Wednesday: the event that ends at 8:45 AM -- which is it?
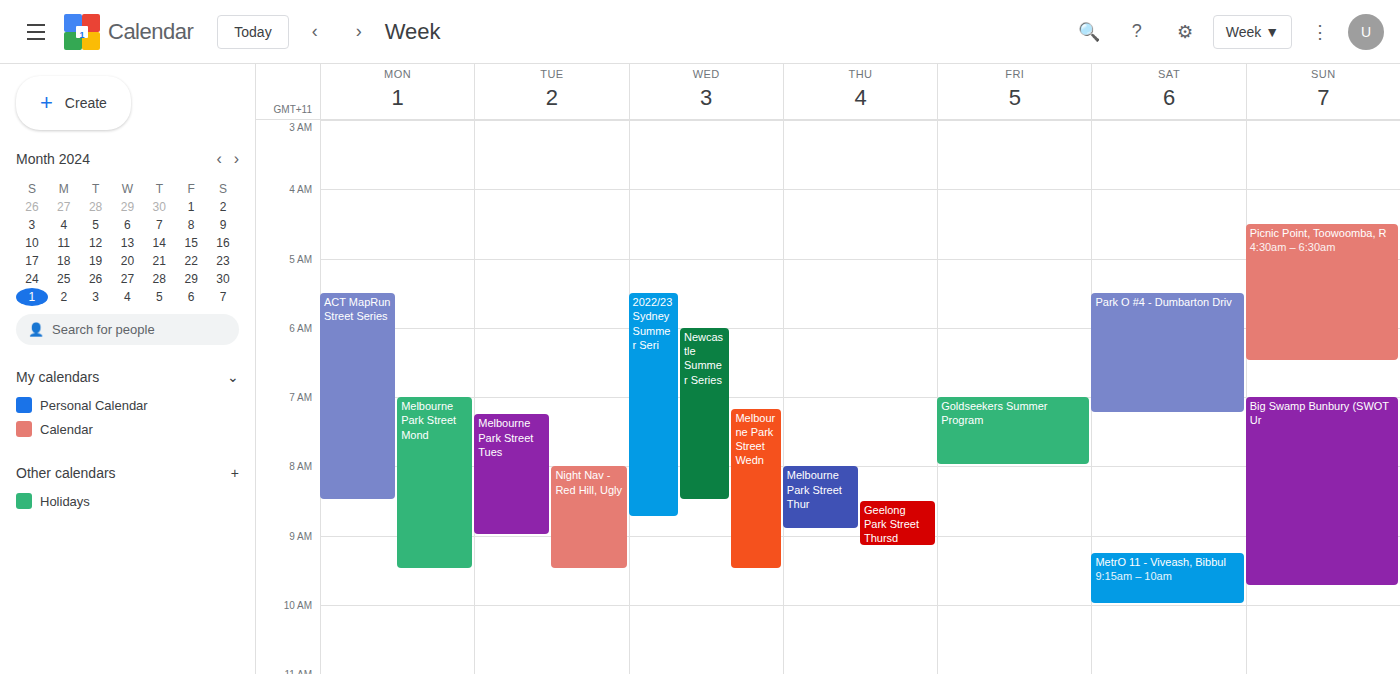
"2022/23 Sydney Summer Seri"